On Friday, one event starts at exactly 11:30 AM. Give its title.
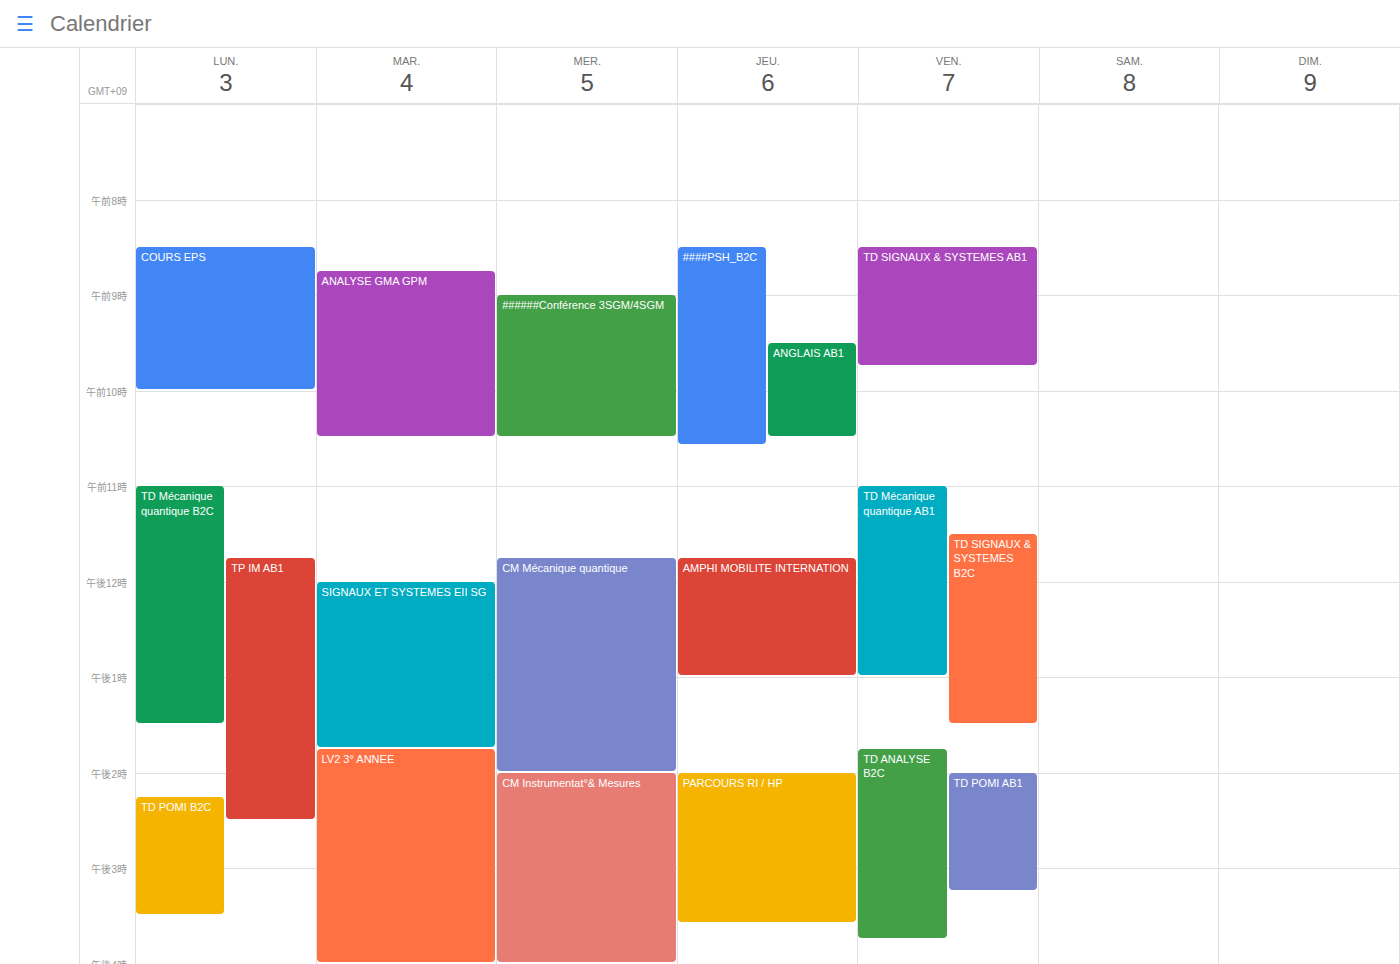
"TD SIGNAUX & SYSTEMES B2C"